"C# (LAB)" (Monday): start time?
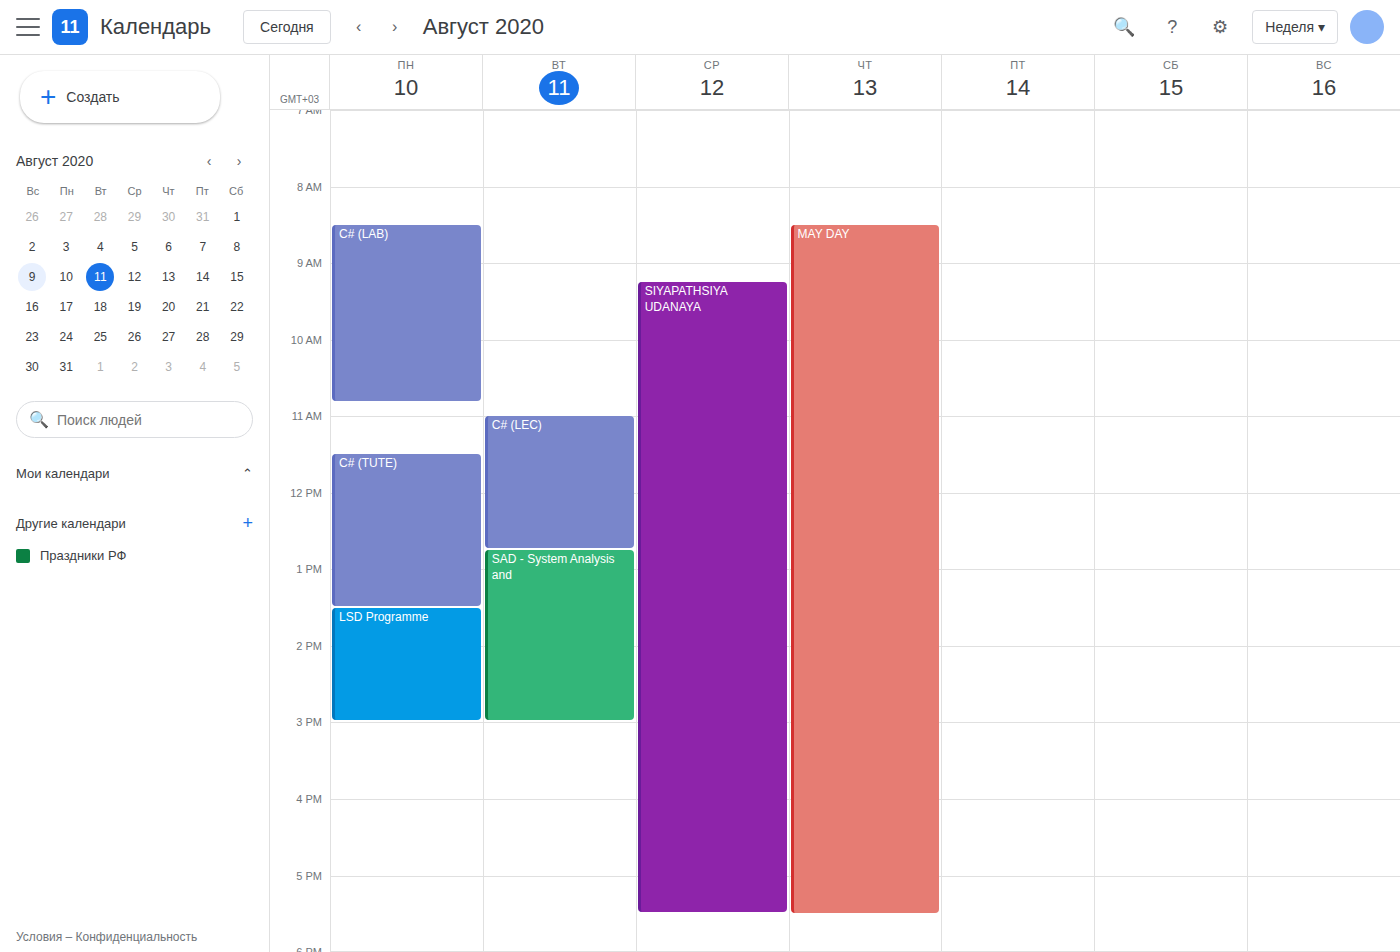
8:30 AM